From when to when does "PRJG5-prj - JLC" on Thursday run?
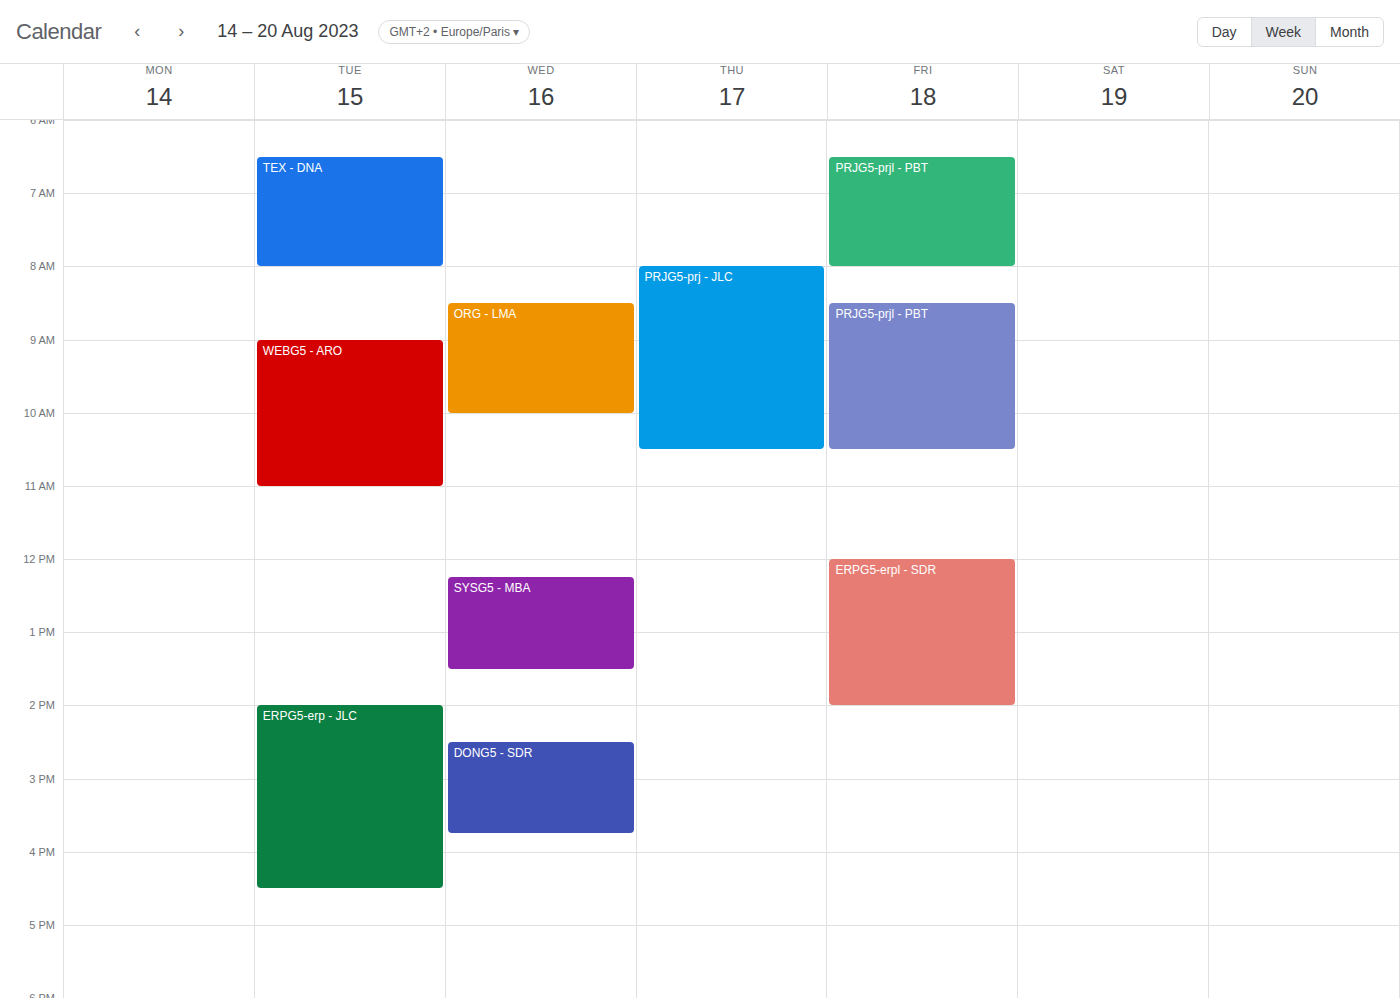
8:00 AM to 10:30 AM